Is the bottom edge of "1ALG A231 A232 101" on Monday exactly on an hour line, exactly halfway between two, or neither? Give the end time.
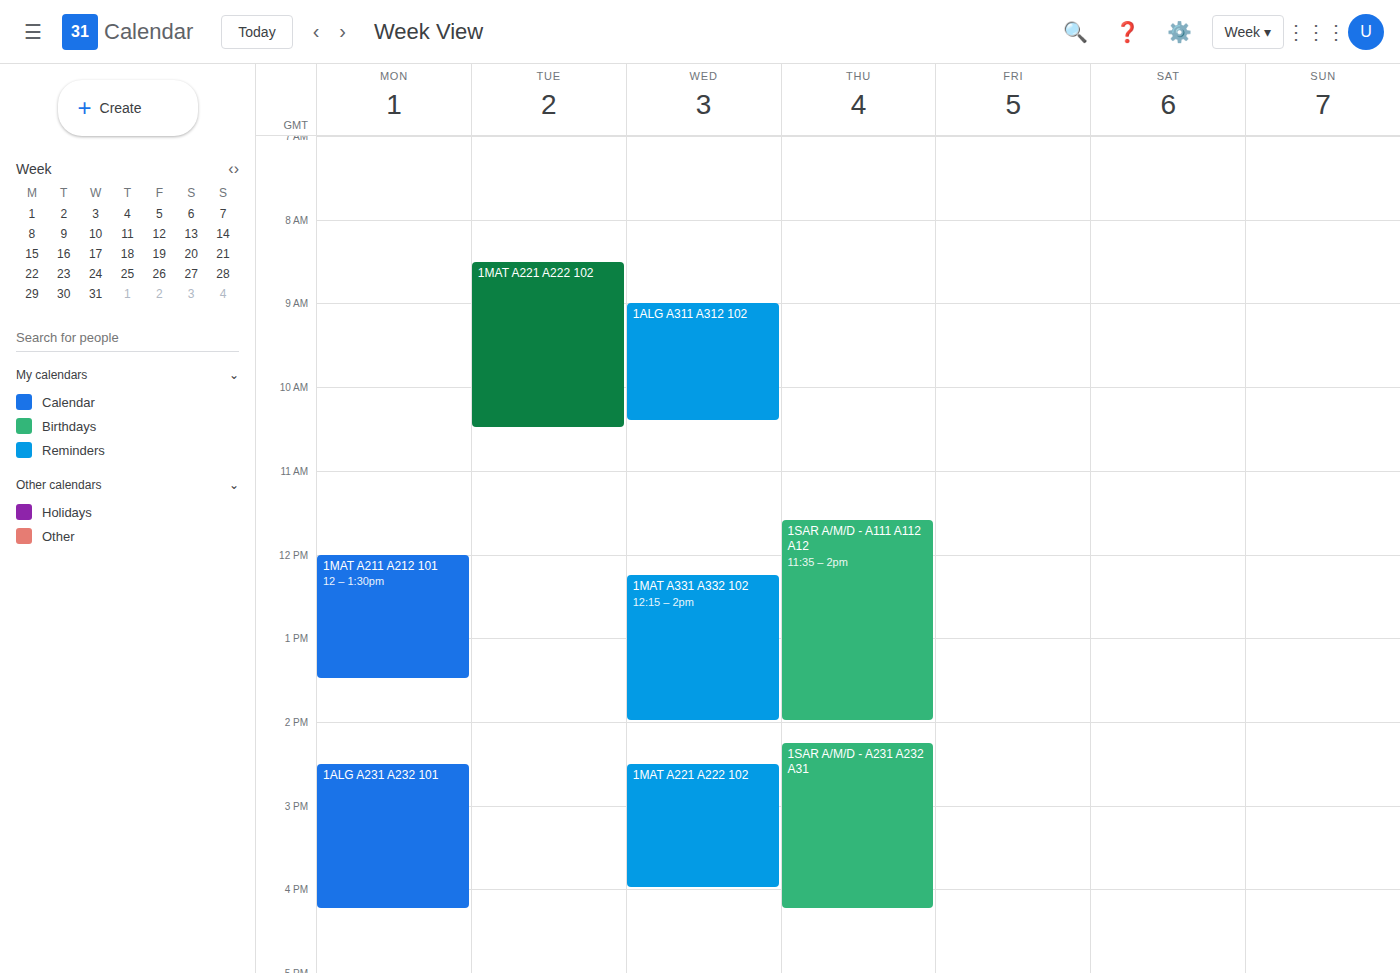
4:15 PM -- neither: a quarter of the way from the 4 PM line to the 5 PM line.